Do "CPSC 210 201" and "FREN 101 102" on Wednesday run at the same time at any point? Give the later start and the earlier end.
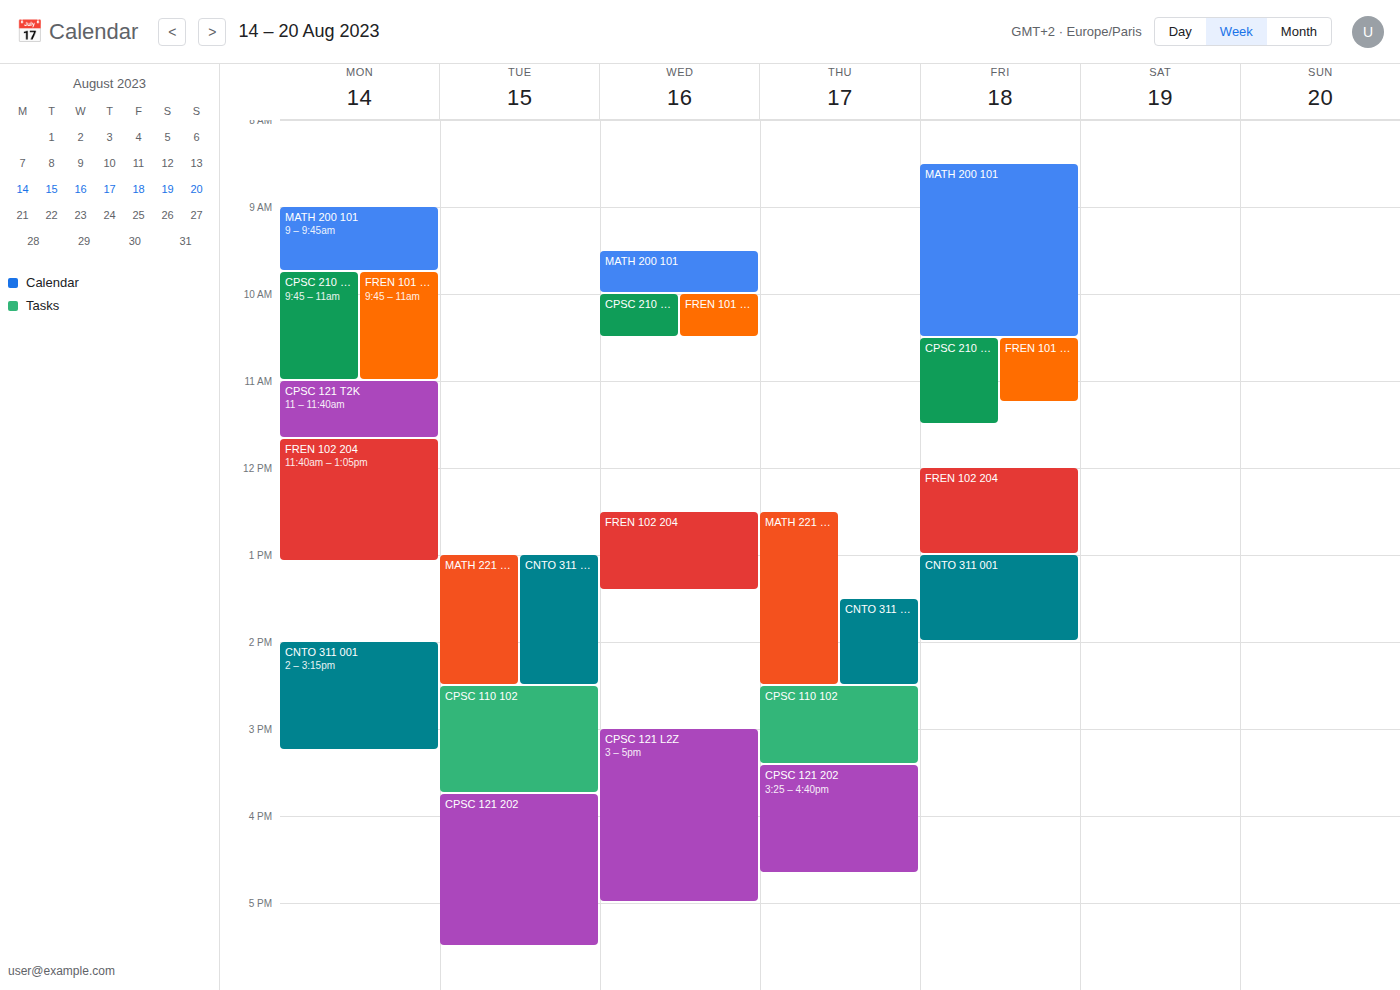
"CPSC 210 201" runs 10:00 AM to 10:30 AM, inside "FREN 101 102" -- they overlap.